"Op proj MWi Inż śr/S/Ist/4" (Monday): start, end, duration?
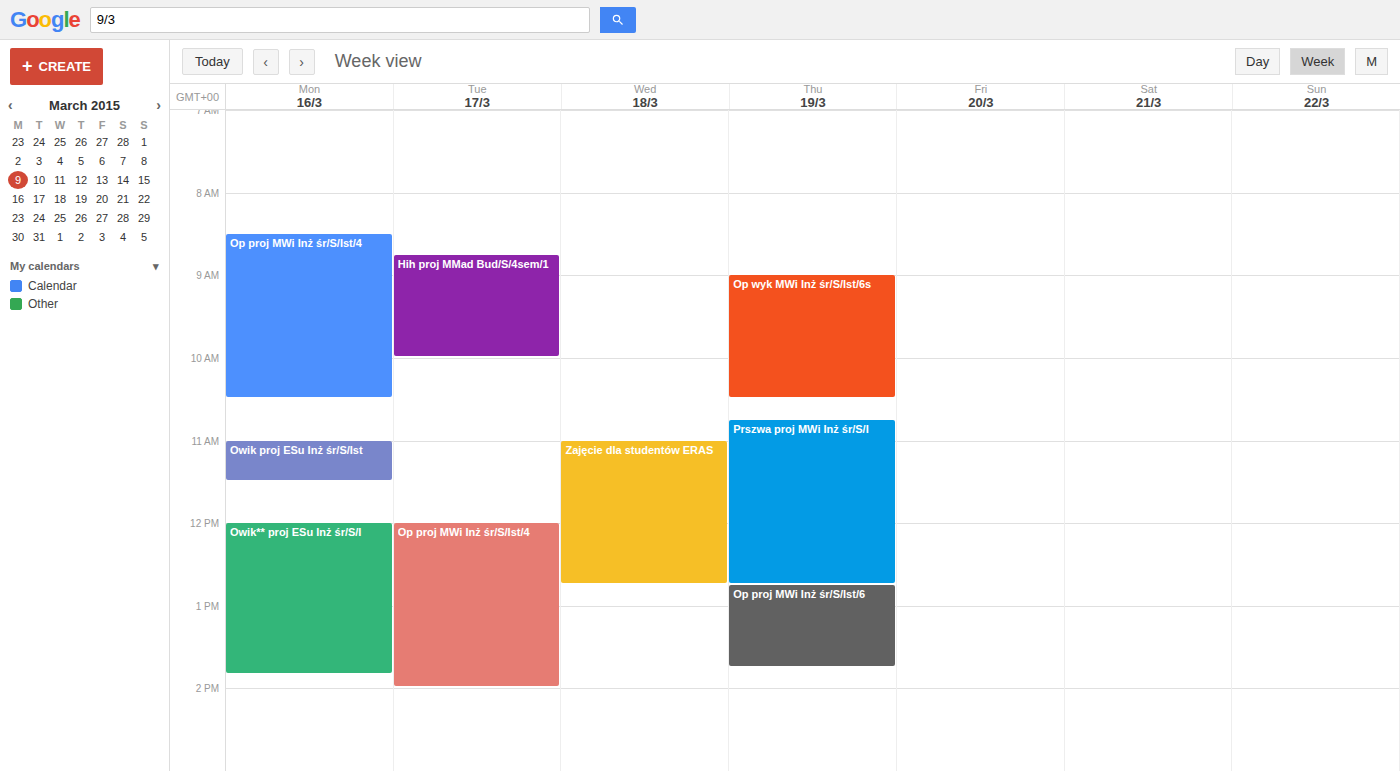
8:30 AM to 10:30 AM, 2 hours